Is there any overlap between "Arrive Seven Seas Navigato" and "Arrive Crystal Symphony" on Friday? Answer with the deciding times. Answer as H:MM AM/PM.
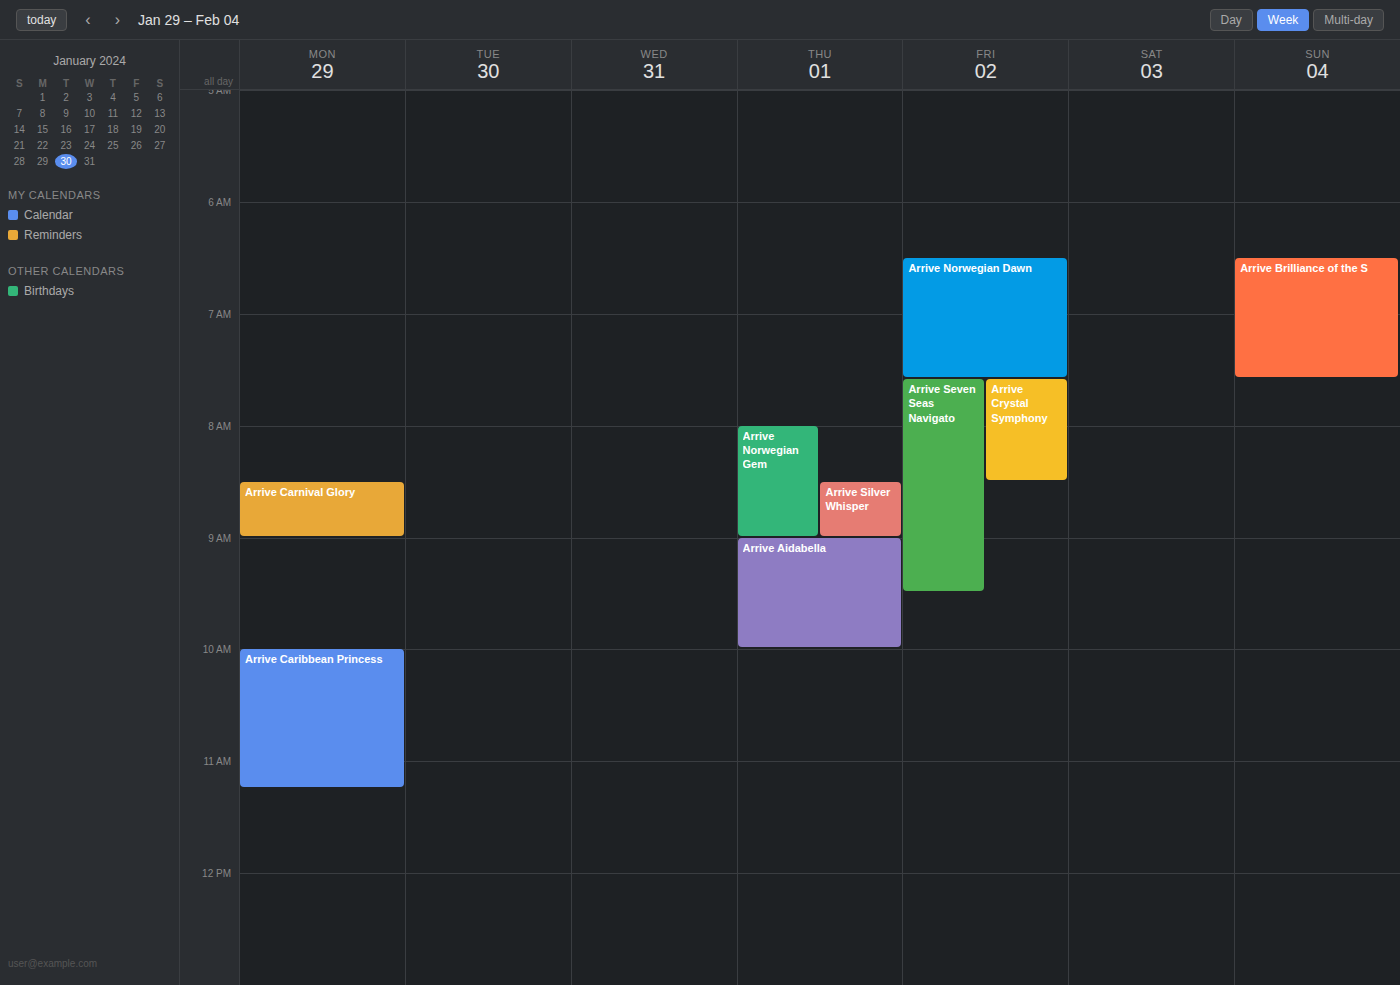
"Arrive Crystal Symphony" runs 7:35 AM to 8:30 AM, inside "Arrive Seven Seas Navigato" -- they overlap.